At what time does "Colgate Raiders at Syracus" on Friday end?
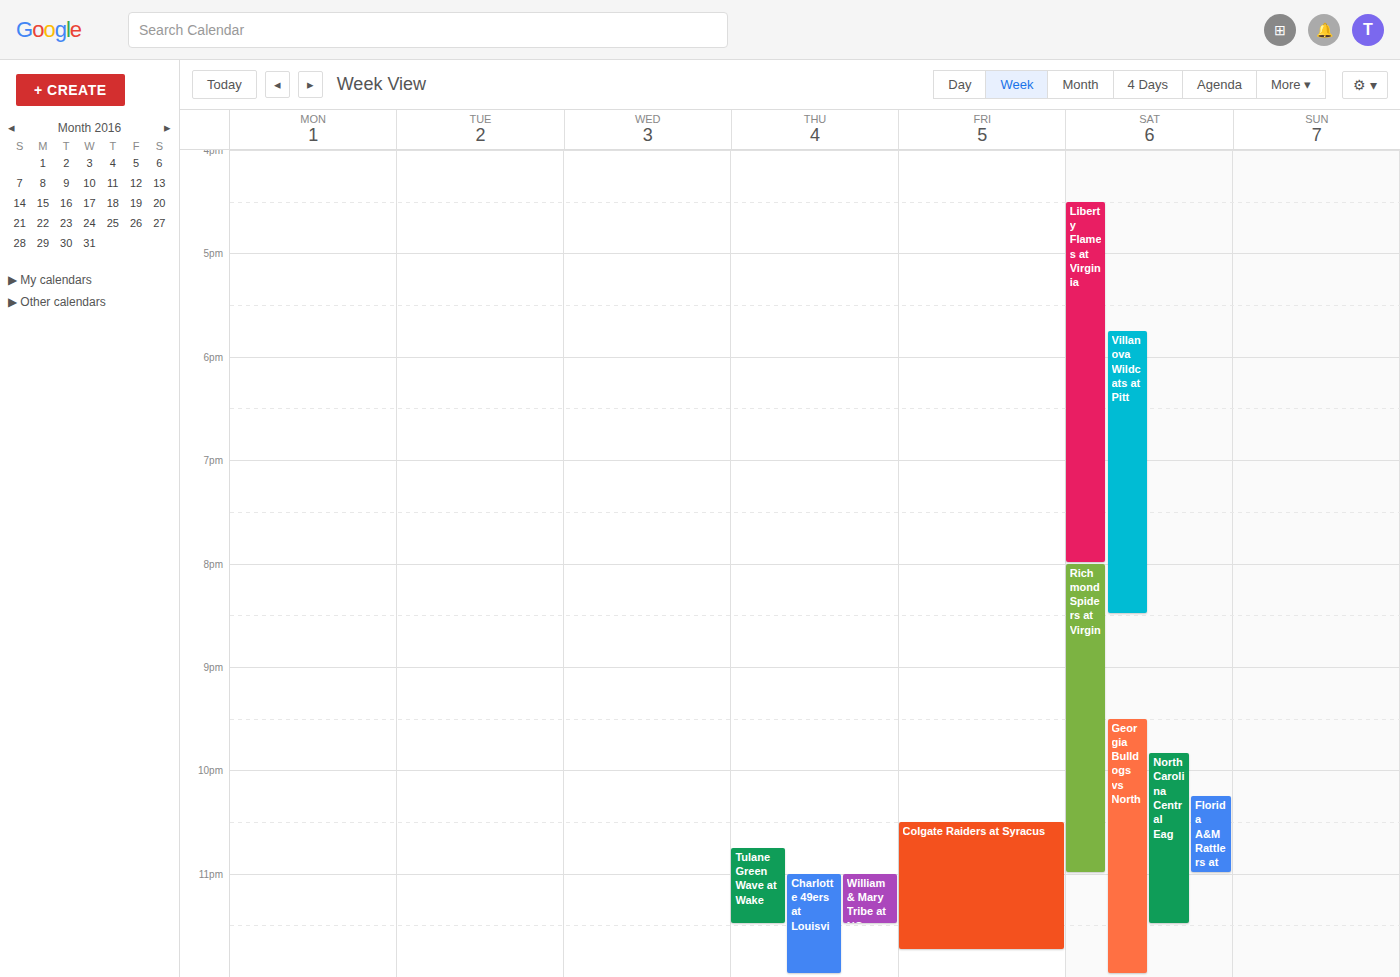
11:45 PM